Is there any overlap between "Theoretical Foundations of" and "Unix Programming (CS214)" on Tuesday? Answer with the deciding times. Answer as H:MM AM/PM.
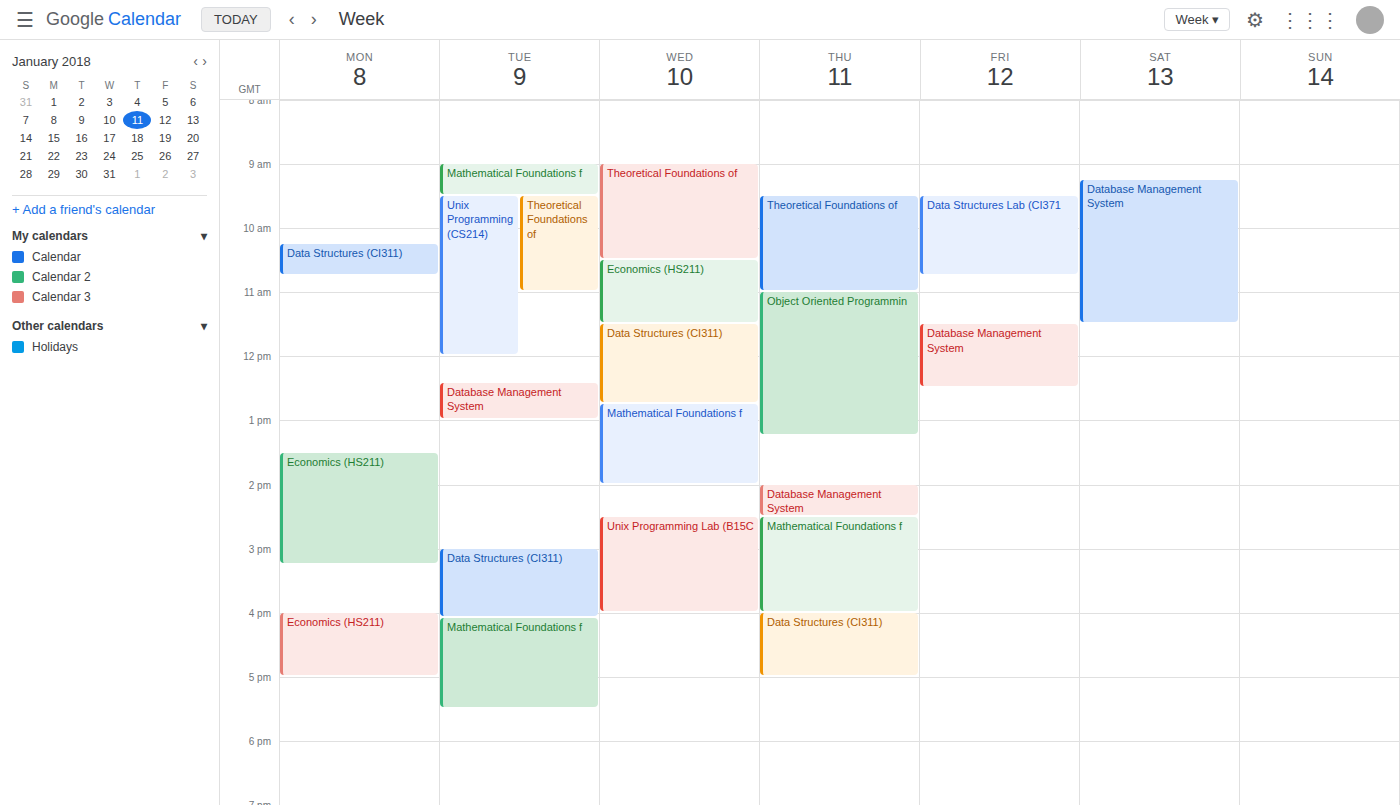
"Theoretical Foundations of" runs 9:30 AM to 11:00 AM, inside "Unix Programming (CS214)" -- they overlap.